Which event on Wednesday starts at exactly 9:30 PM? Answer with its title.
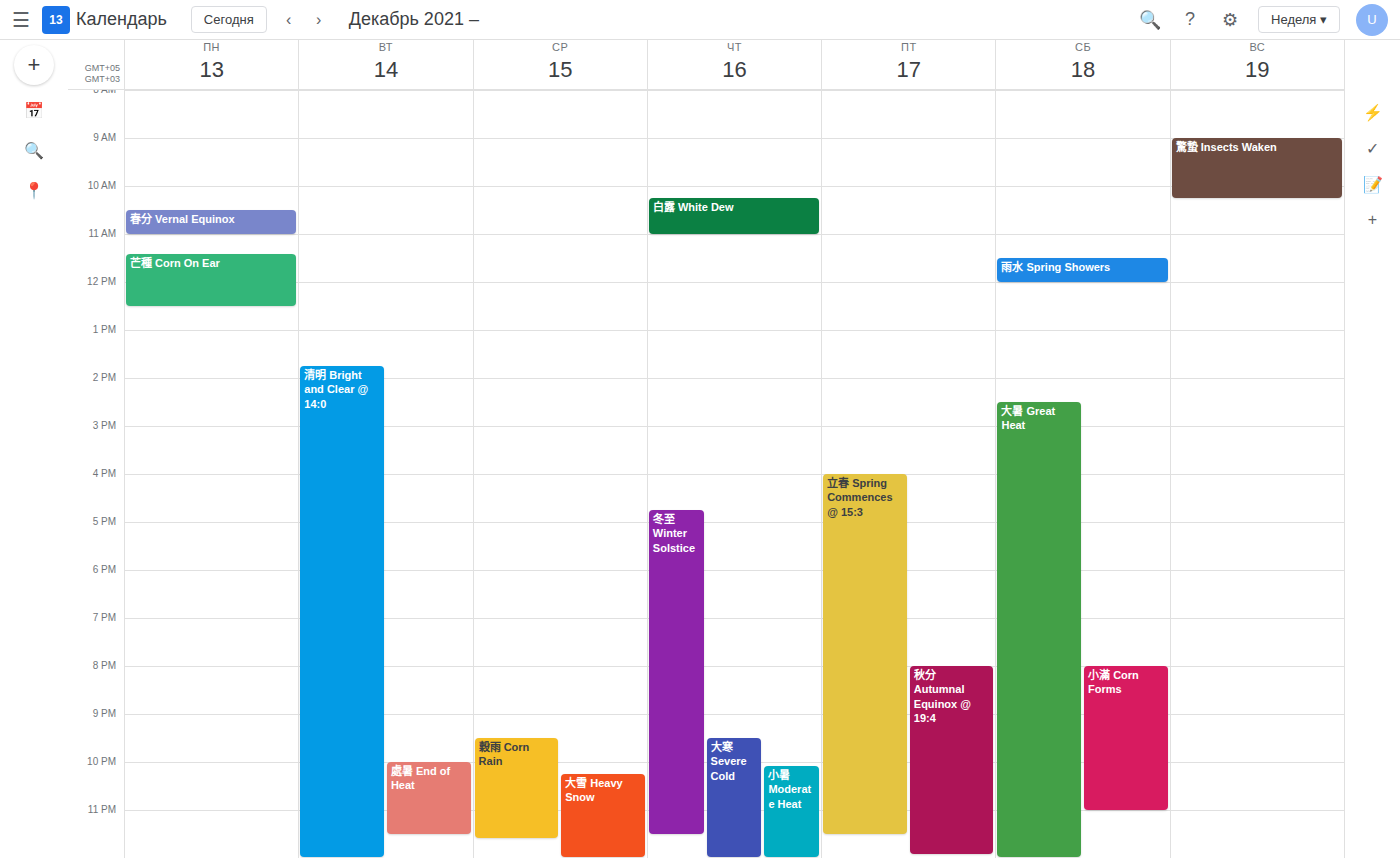
"穀雨 Corn Rain"